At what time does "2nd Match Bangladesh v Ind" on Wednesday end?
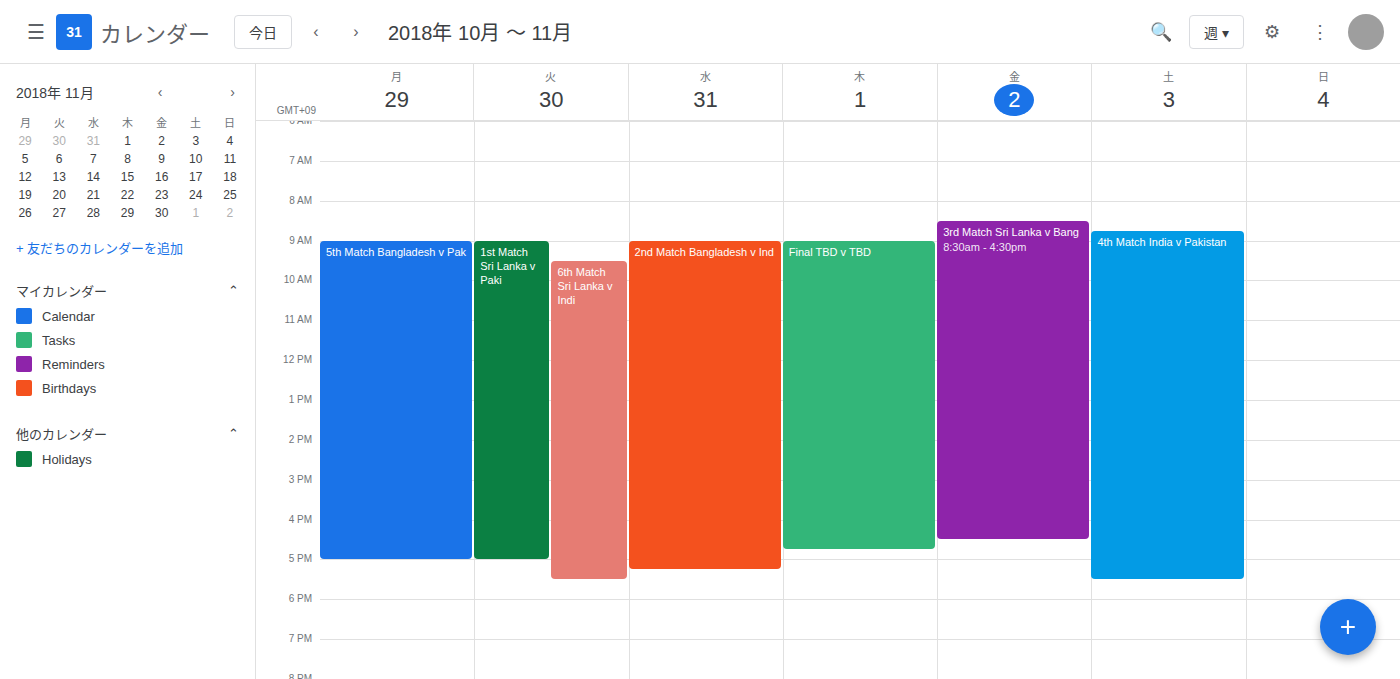
5:15 PM